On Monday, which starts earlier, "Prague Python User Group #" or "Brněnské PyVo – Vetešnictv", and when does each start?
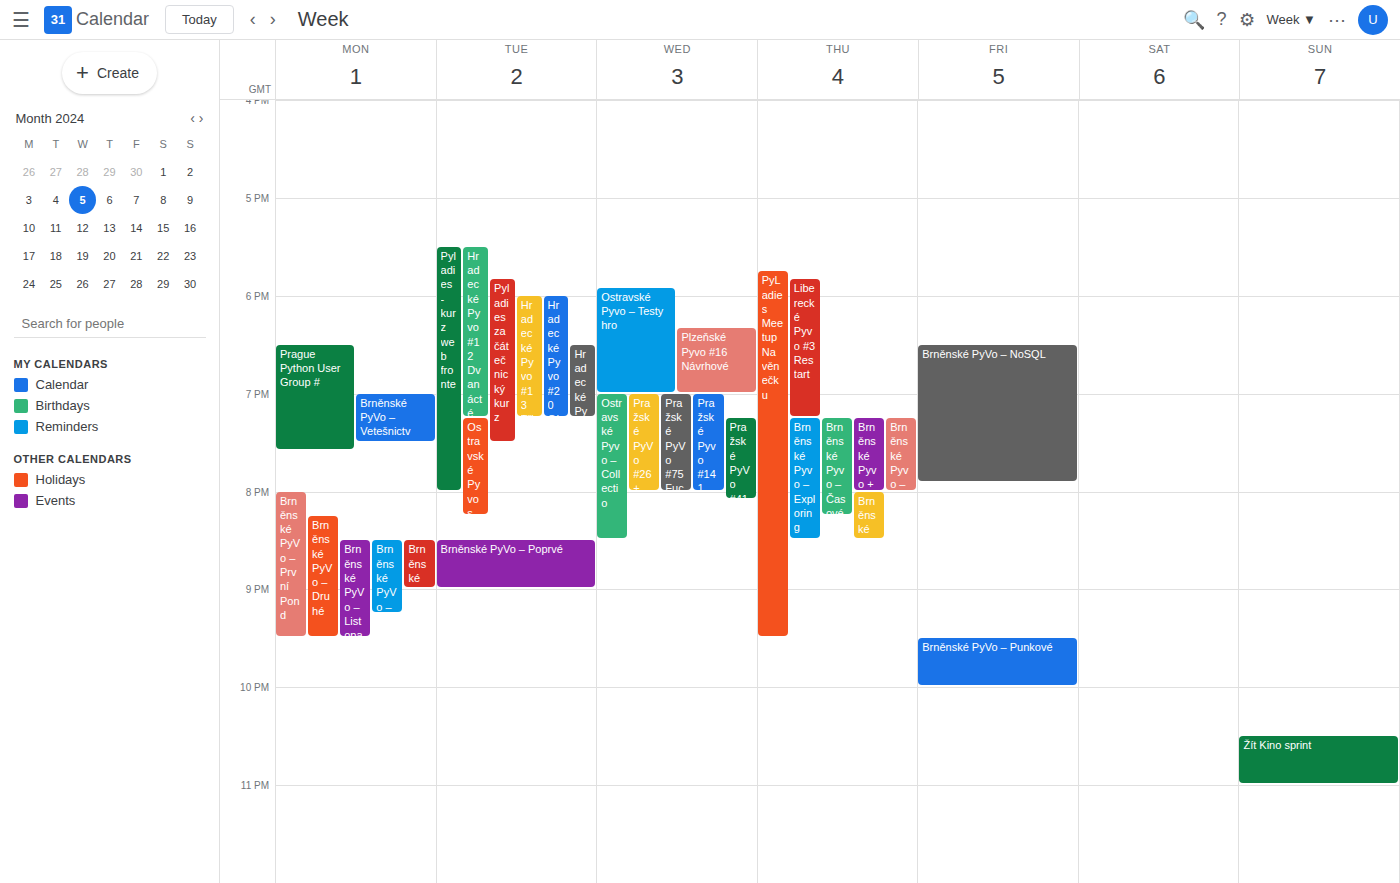
"Prague Python User Group #" 6:30 PM; "Brněnské PyVo – Vetešnictv" 7:00 PM.